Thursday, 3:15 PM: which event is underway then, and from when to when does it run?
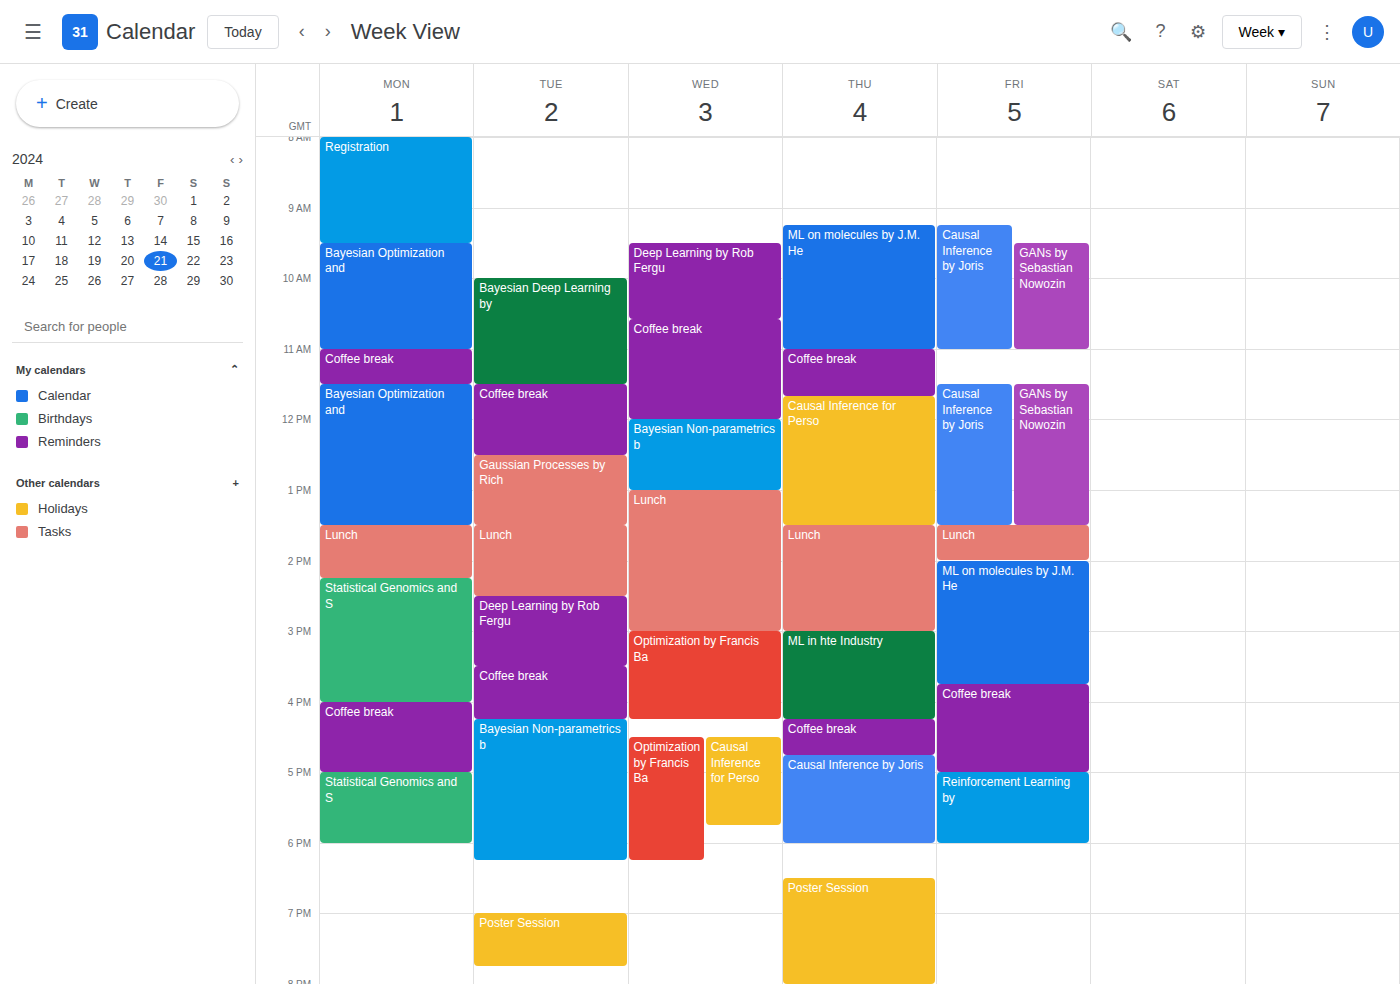
"ML in hte Industry", 3:00 PM to 4:15 PM